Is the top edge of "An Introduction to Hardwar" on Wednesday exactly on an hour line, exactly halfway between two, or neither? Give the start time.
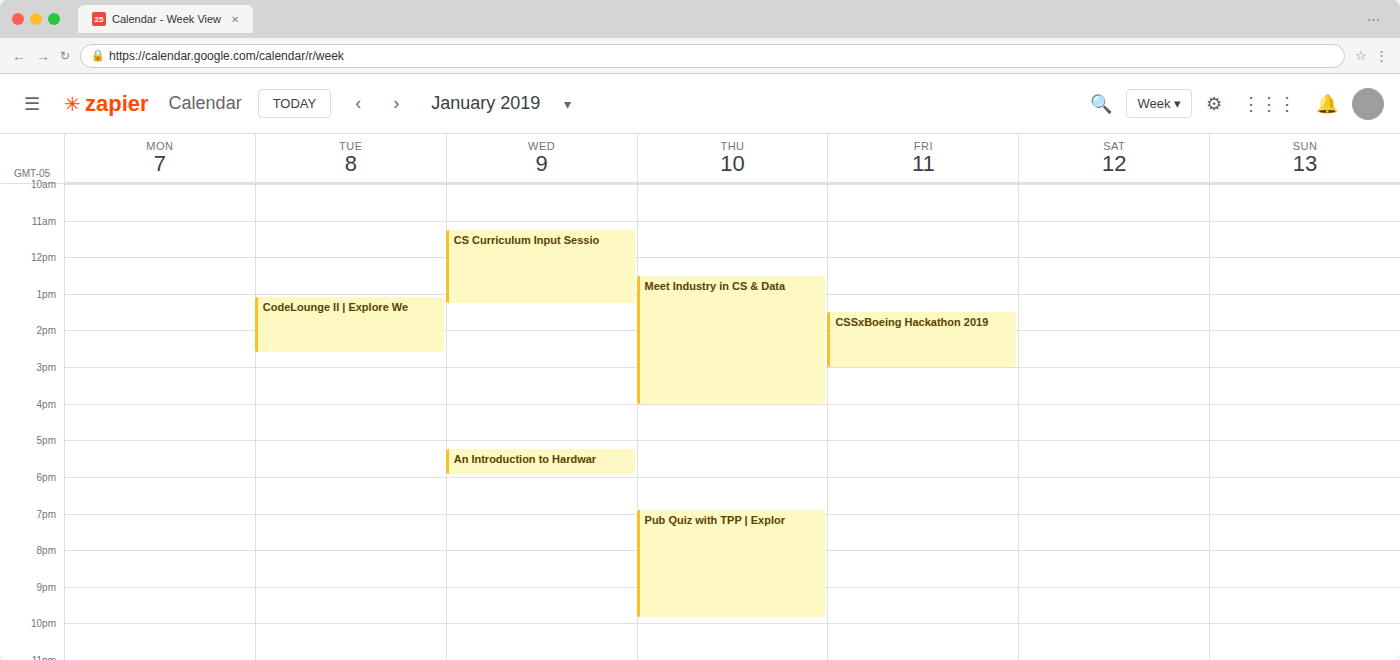
17:15 -- neither: a quarter of the way from the 17:00 line to the 18:00 line.